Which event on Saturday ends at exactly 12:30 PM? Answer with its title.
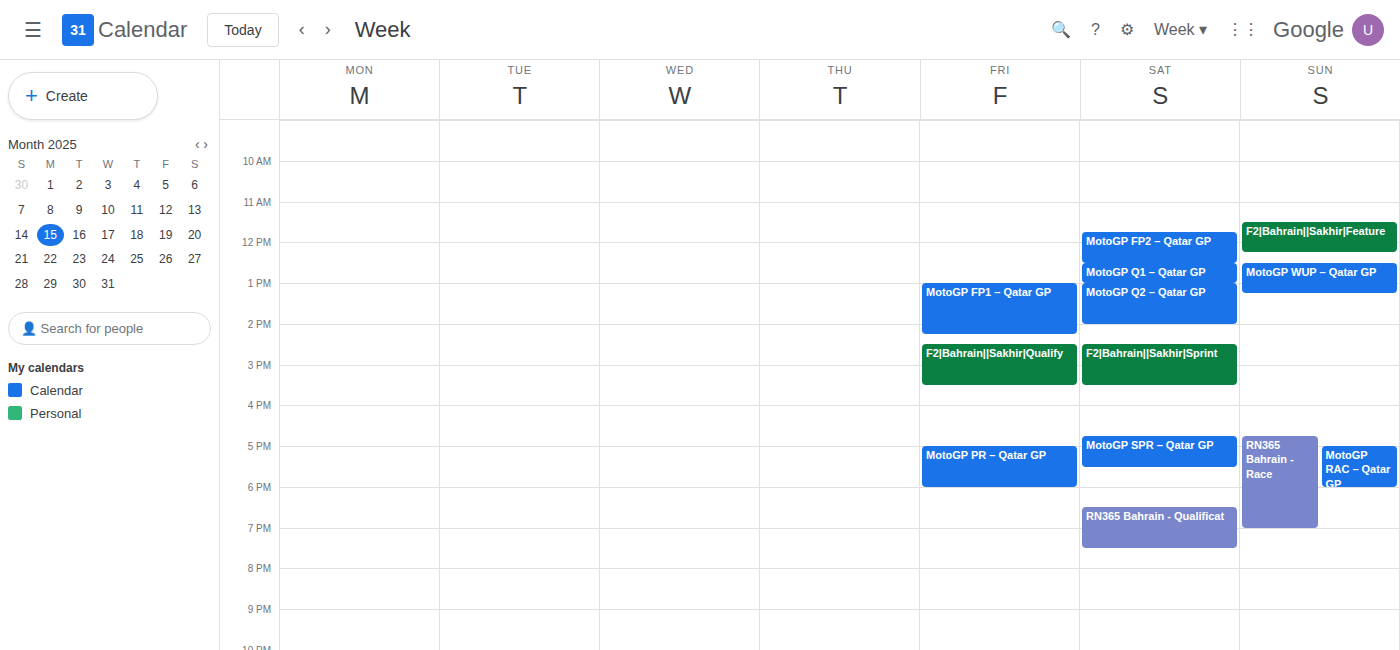
"MotoGP FP2 – Qatar GP"